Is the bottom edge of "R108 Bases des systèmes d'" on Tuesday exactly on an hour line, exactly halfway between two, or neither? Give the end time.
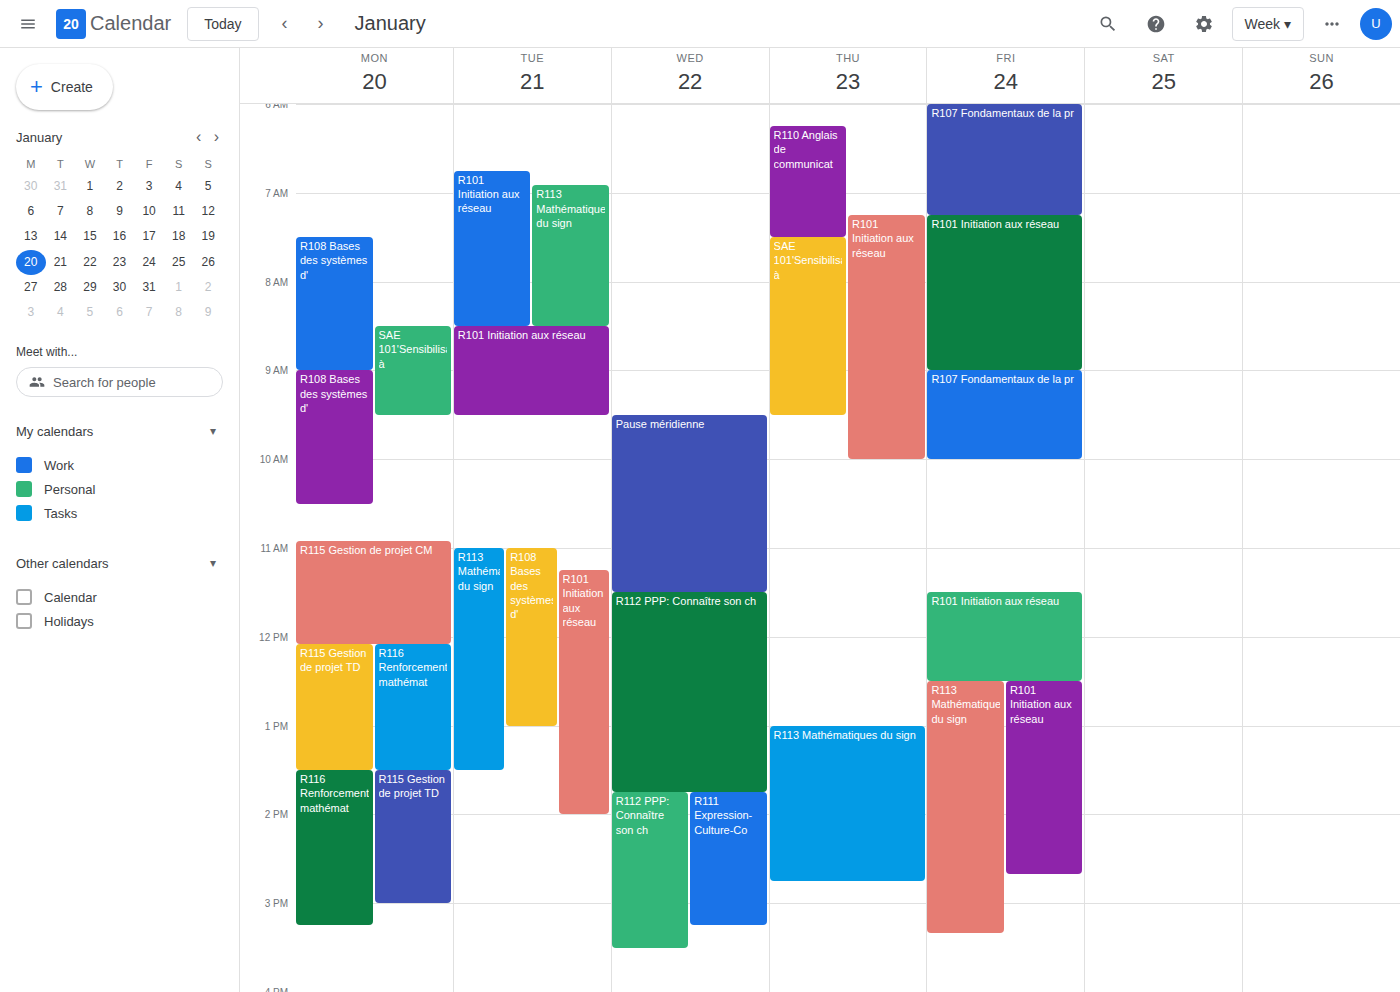
13:00 -- exactly on the 13:00 line.